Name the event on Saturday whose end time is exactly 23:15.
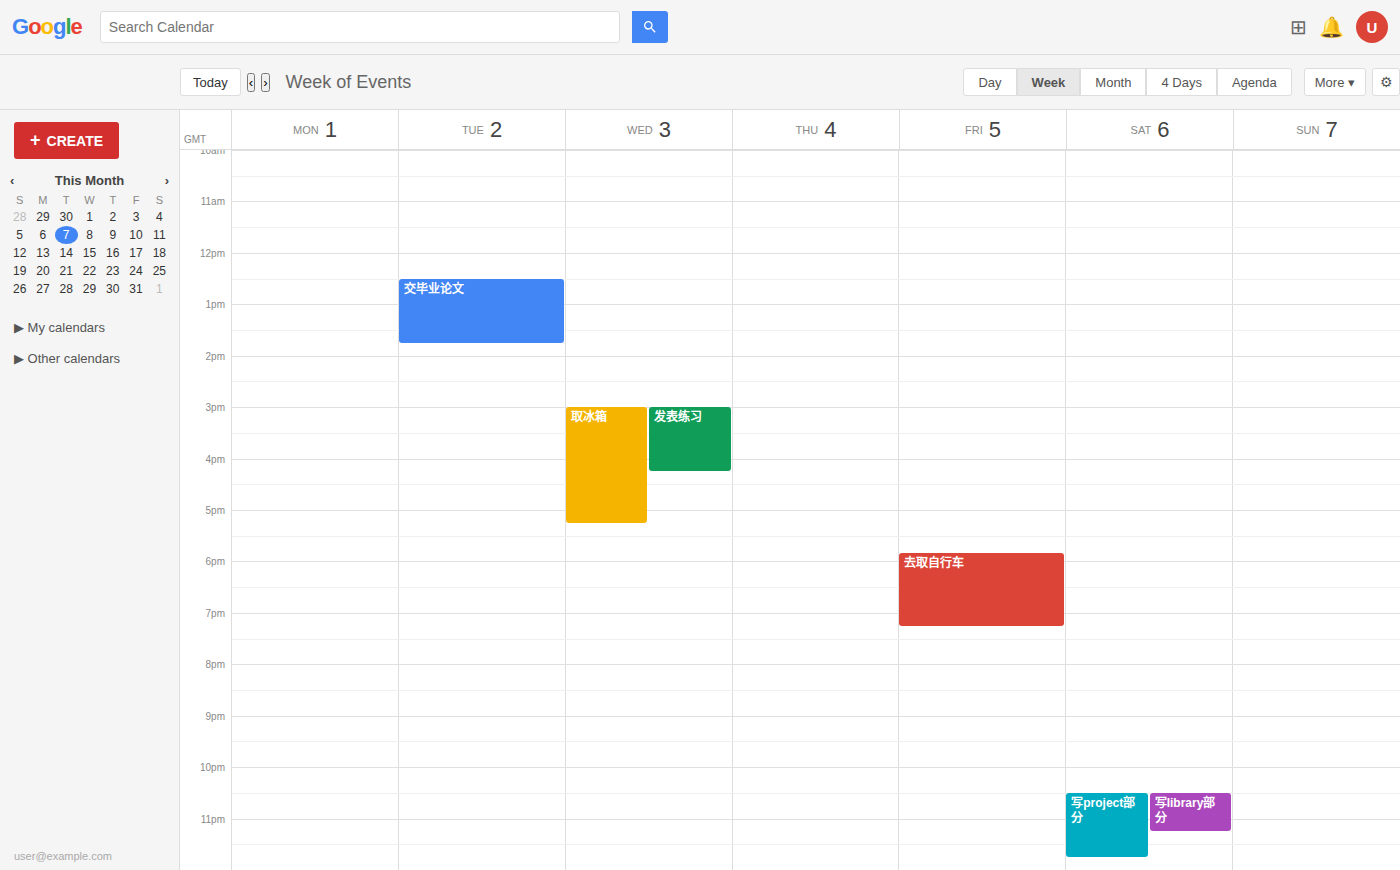
"写library部分"